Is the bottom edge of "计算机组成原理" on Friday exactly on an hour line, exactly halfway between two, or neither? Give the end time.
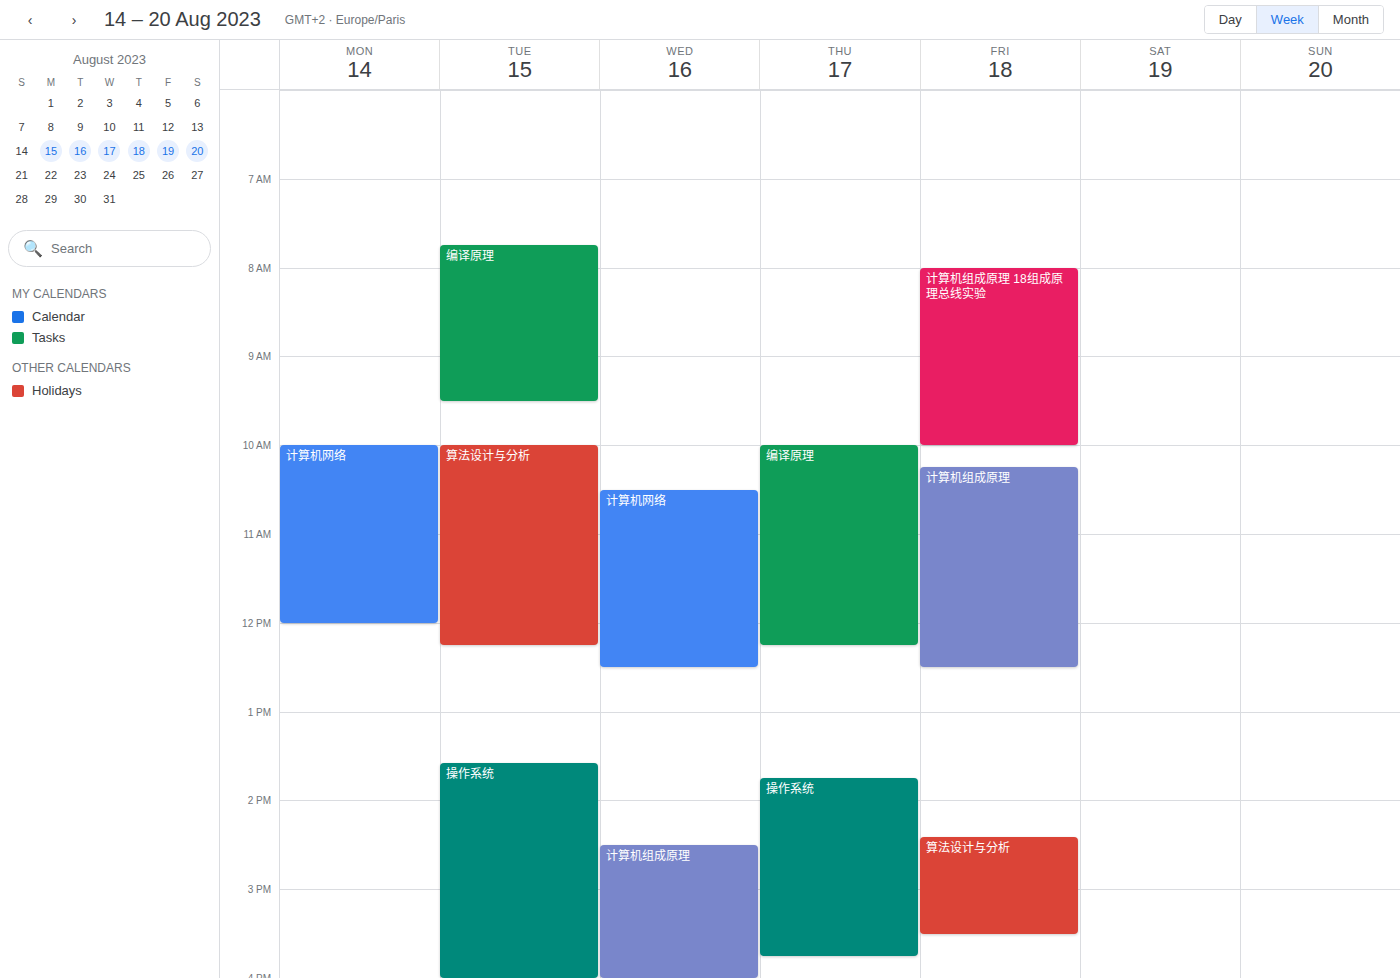
12:30 PM -- halfway between the 12 PM and 1 PM lines.